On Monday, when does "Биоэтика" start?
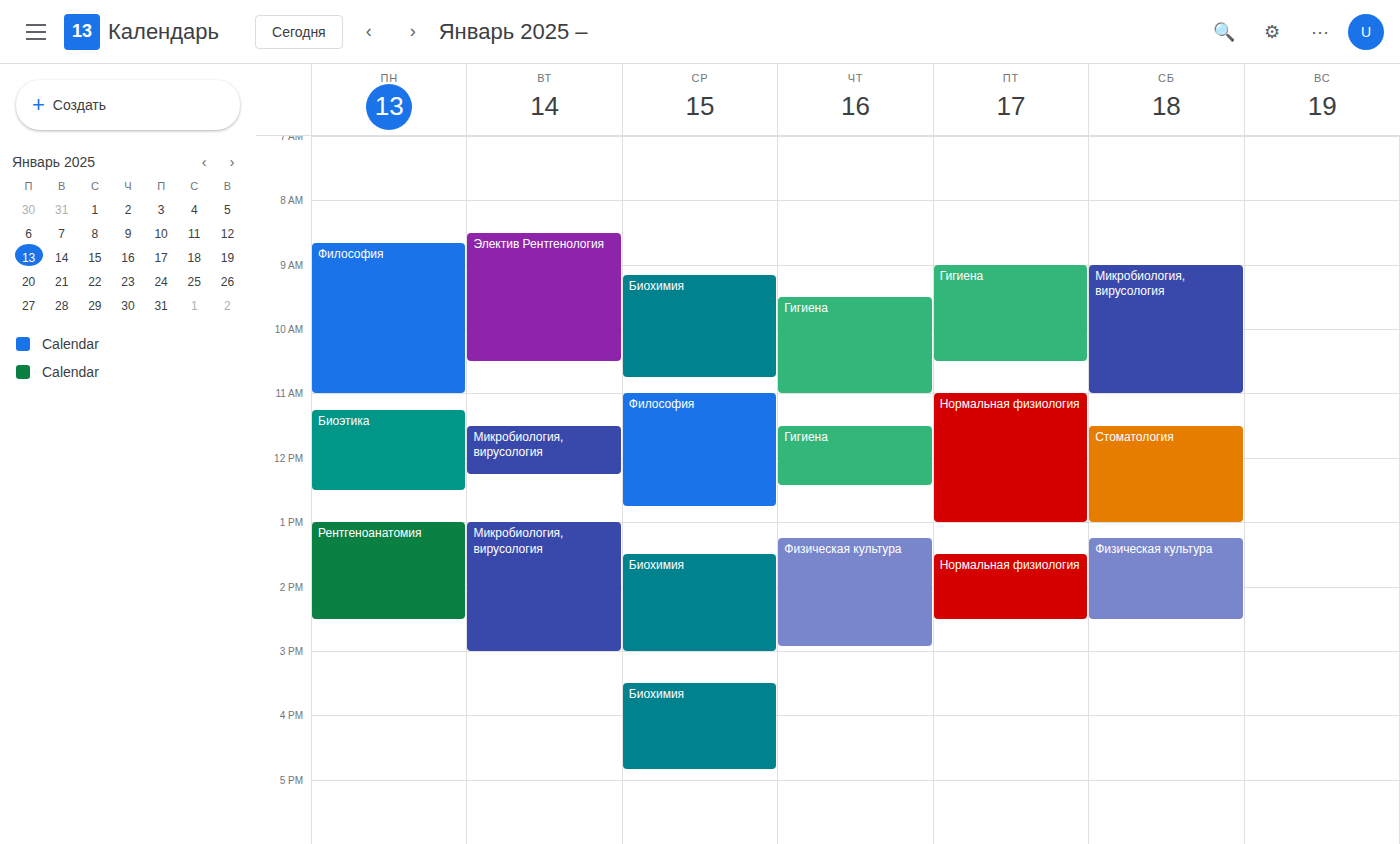
11:15 AM